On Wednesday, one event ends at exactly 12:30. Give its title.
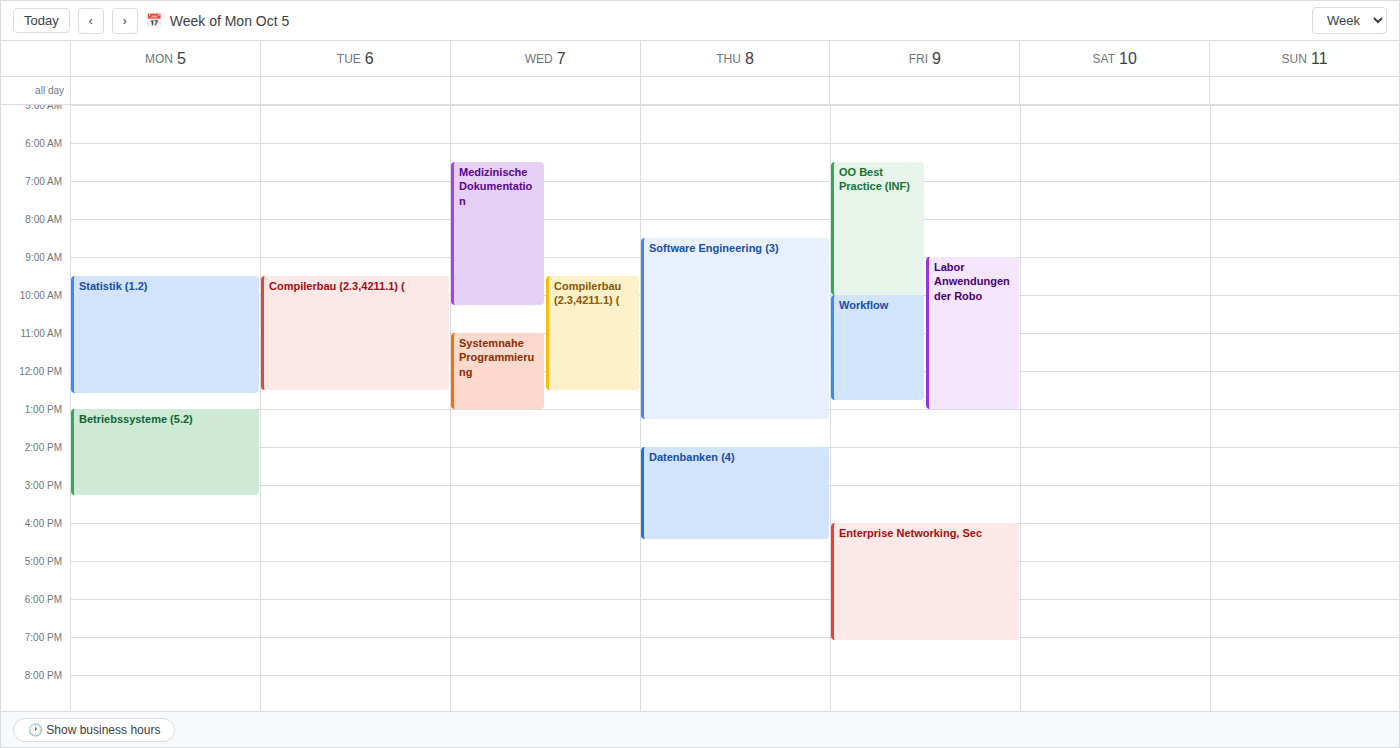
"Compilerbau (2.3,4211.1) ("